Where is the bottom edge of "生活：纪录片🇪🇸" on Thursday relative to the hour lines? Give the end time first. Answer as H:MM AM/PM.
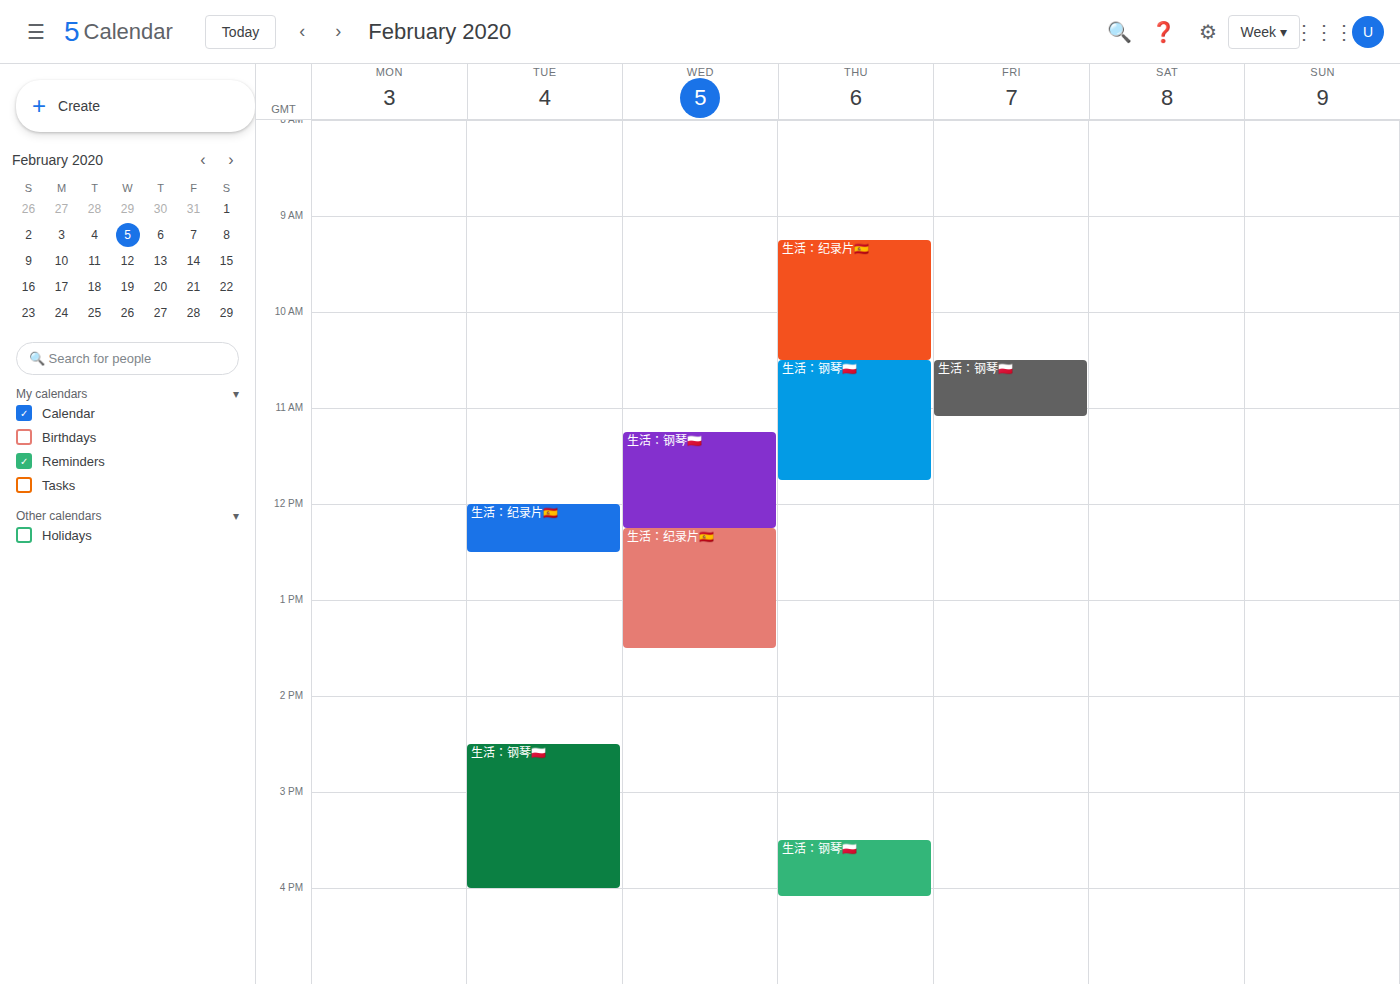
10:30 AM -- halfway between the 10 AM and 11 AM lines.